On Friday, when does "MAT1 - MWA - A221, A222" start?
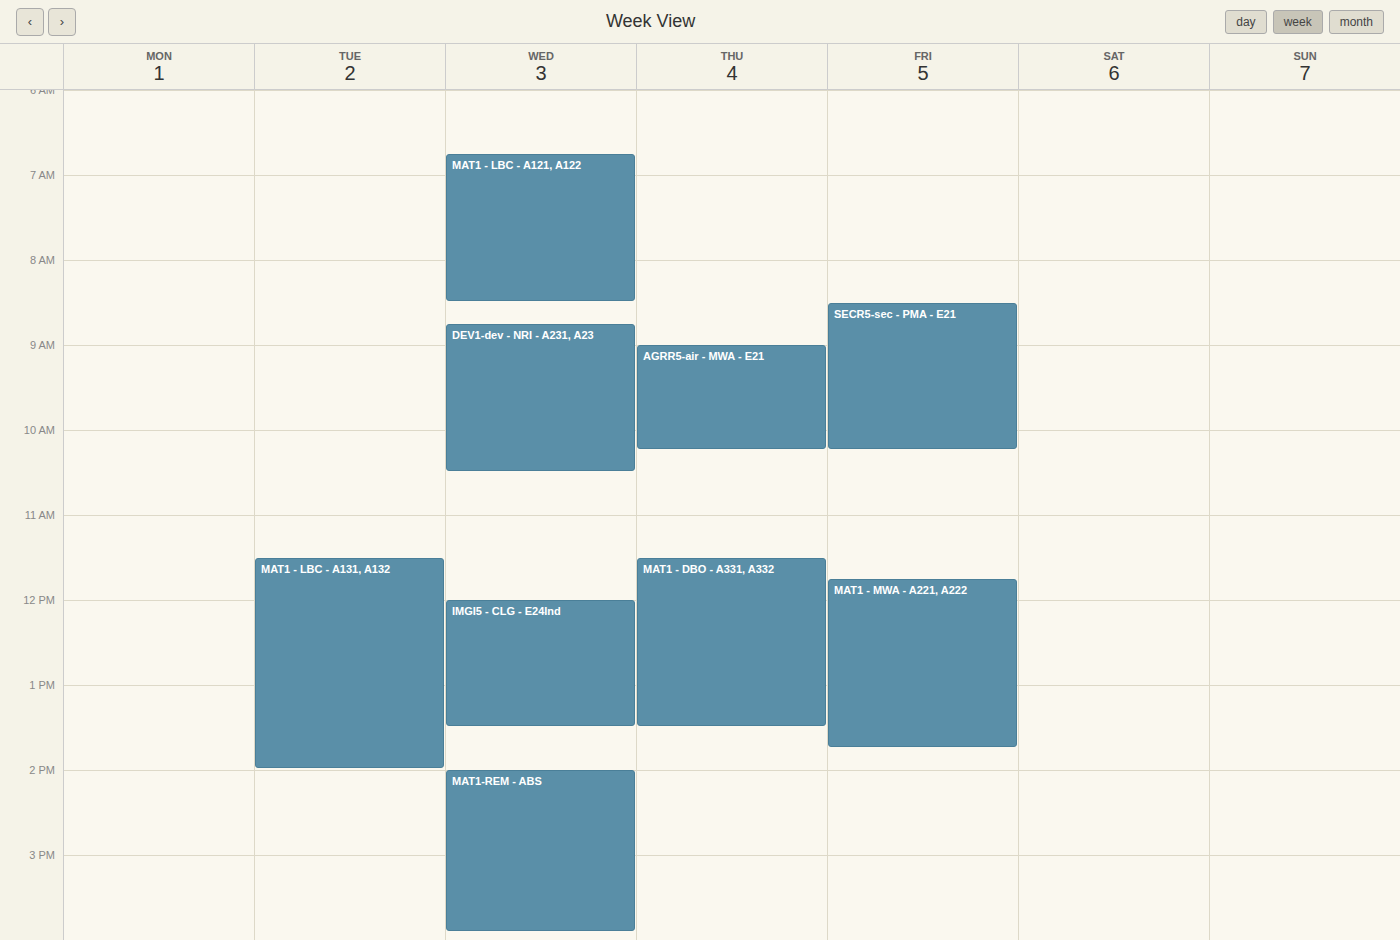
11:45